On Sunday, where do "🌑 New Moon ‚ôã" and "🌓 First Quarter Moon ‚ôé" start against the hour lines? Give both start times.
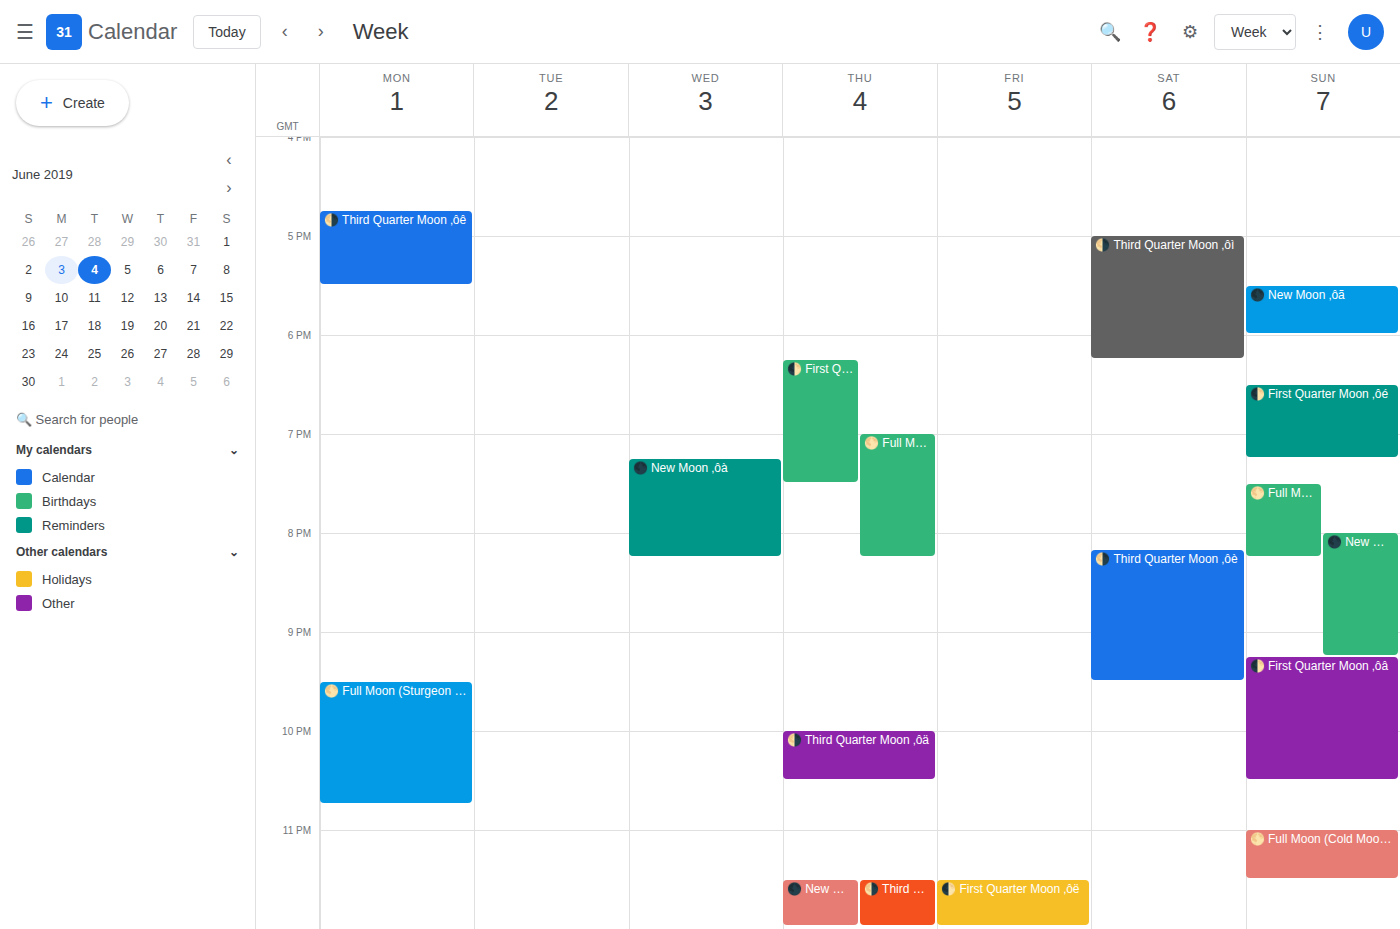
"🌑 New Moon ‚ôã": 5:30 PM, halfway between the 5 PM and 6 PM lines. "🌓 First Quarter Moon ‚ôé": 6:30 PM, halfway between the 6 PM and 7 PM lines.